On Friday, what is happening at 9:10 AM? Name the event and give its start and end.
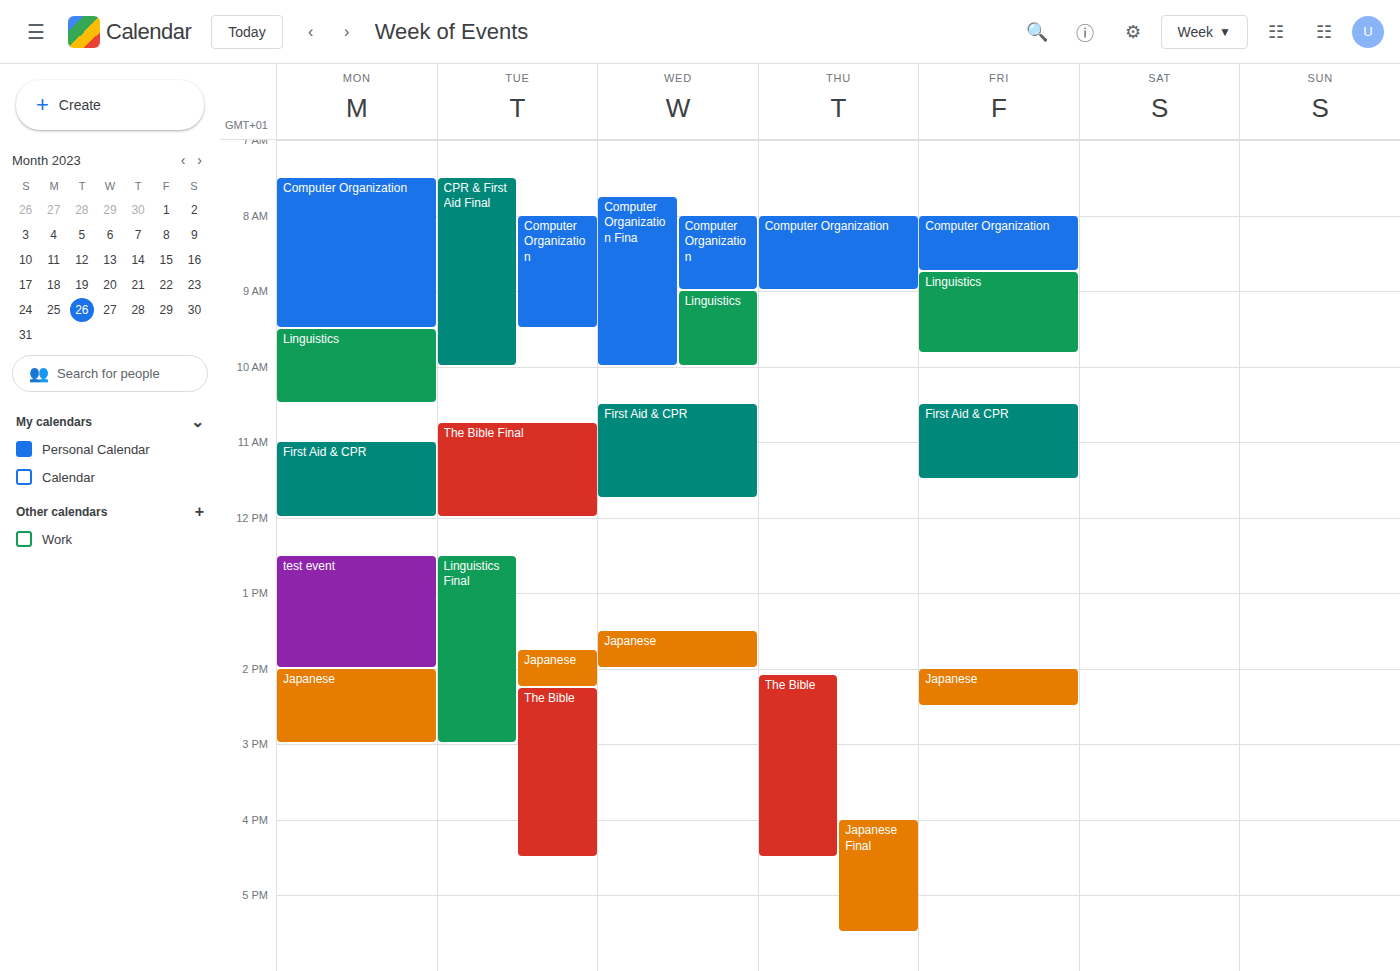
"Linguistics", 8:45 AM to 9:50 AM